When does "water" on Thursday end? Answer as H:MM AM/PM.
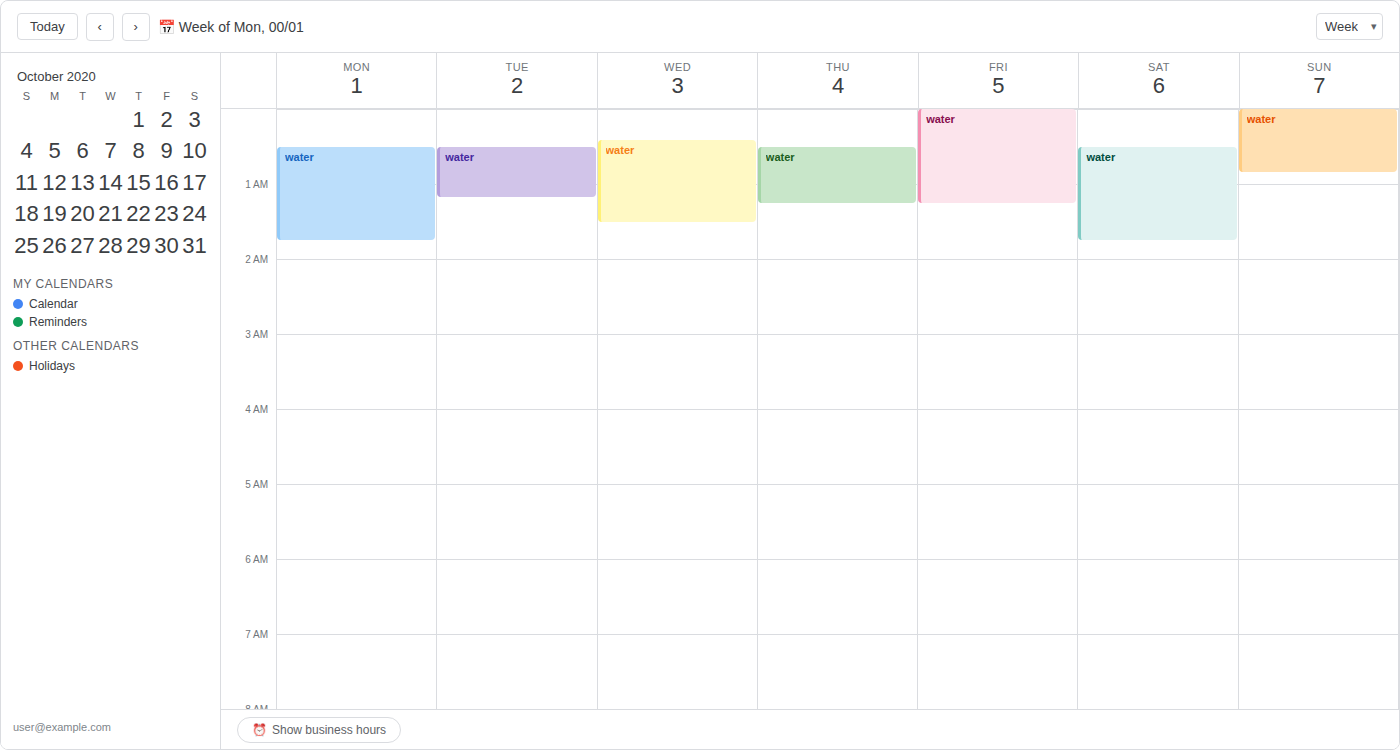
1:15 AM